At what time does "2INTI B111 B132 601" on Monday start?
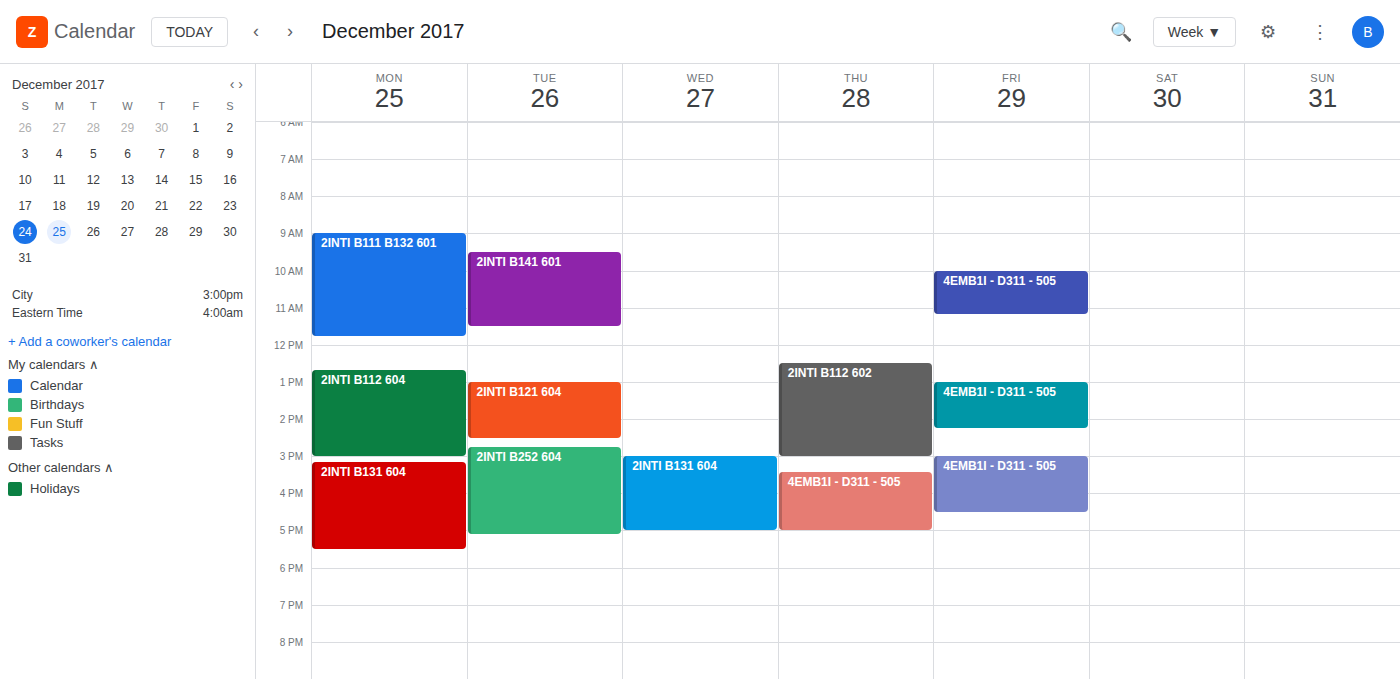
9:00 AM